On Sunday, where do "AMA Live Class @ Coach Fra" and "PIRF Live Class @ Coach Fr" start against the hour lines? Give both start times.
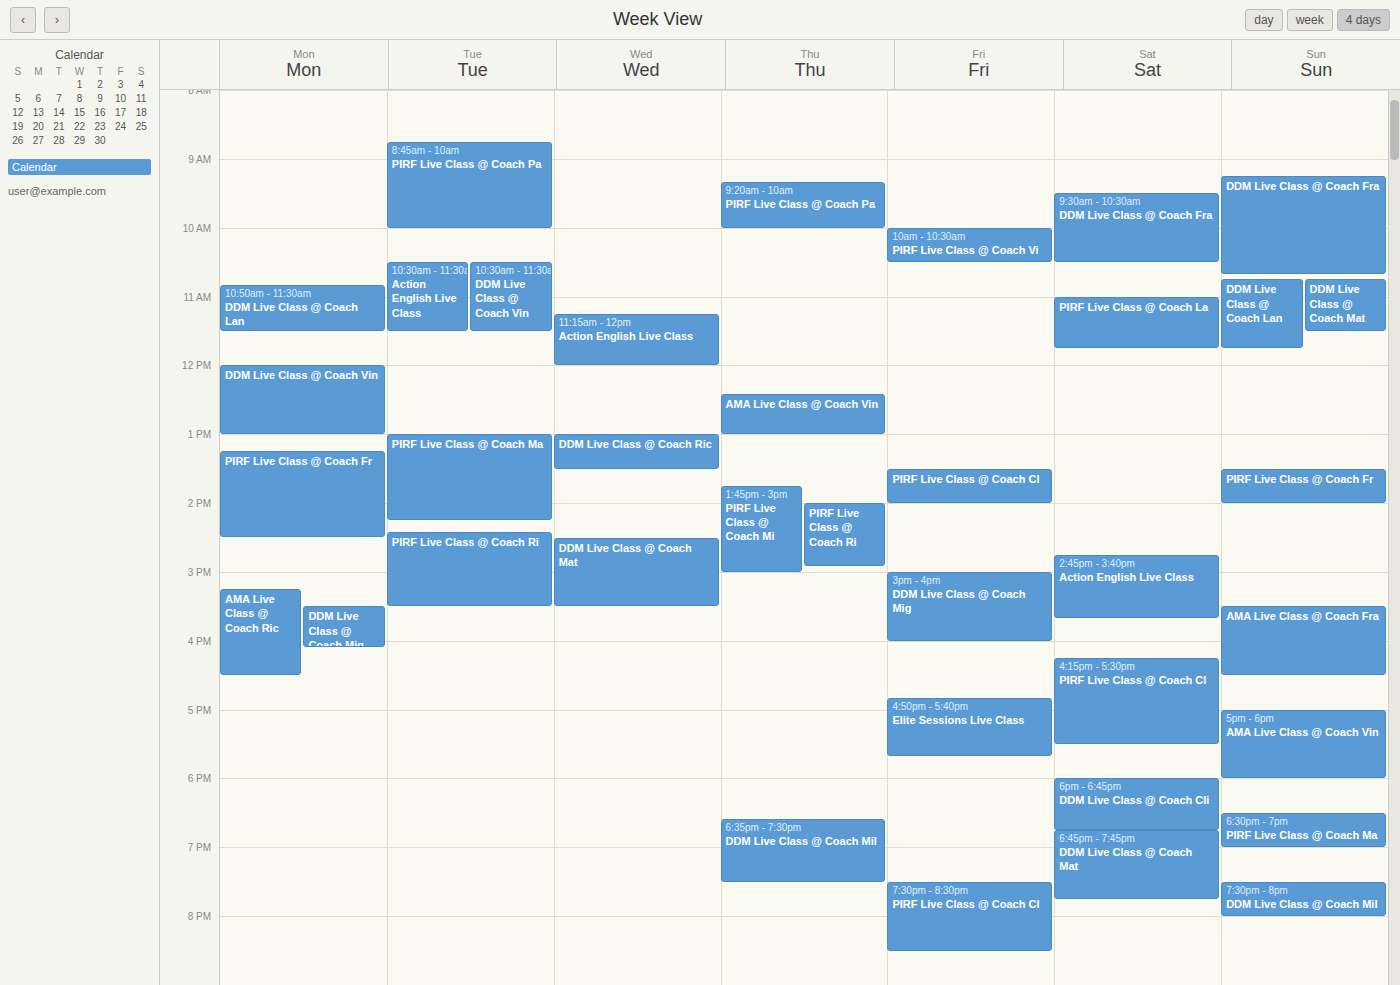
"AMA Live Class @ Coach Fra": 3:30 PM, halfway between the 3 PM and 4 PM lines. "PIRF Live Class @ Coach Fr": 1:30 PM, halfway between the 1 PM and 2 PM lines.